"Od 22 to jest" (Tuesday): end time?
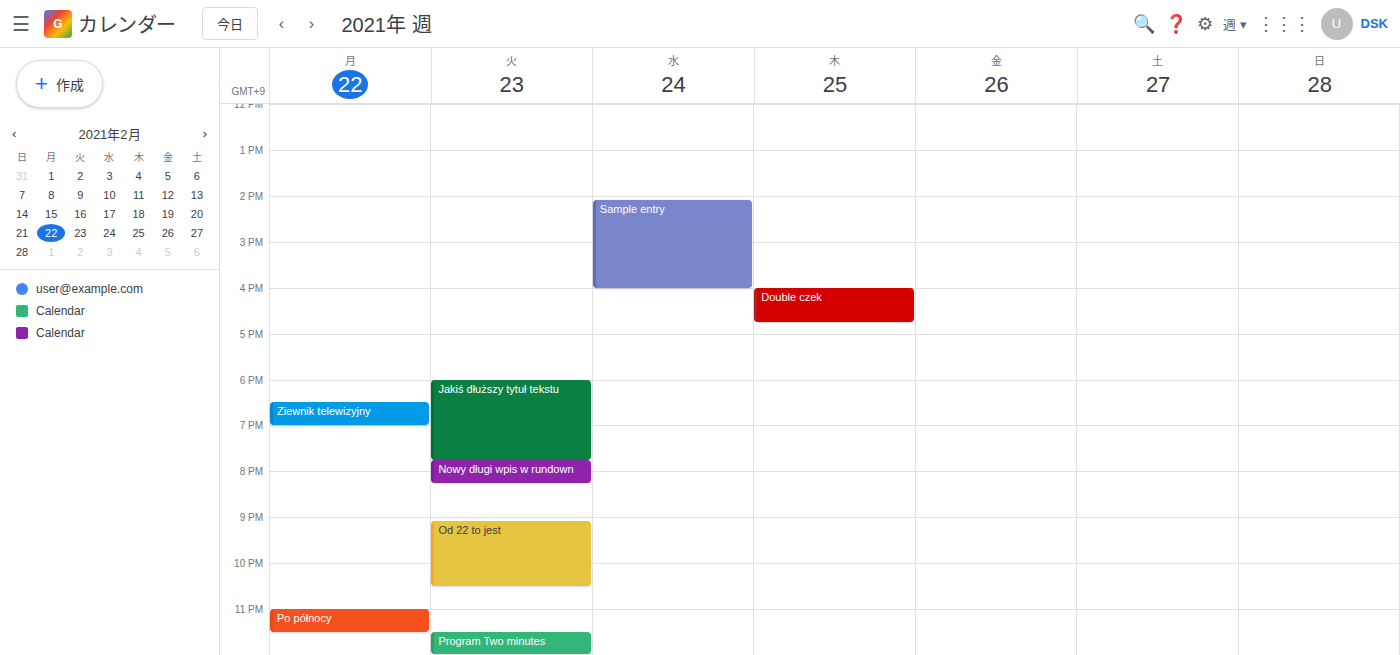
10:30 PM